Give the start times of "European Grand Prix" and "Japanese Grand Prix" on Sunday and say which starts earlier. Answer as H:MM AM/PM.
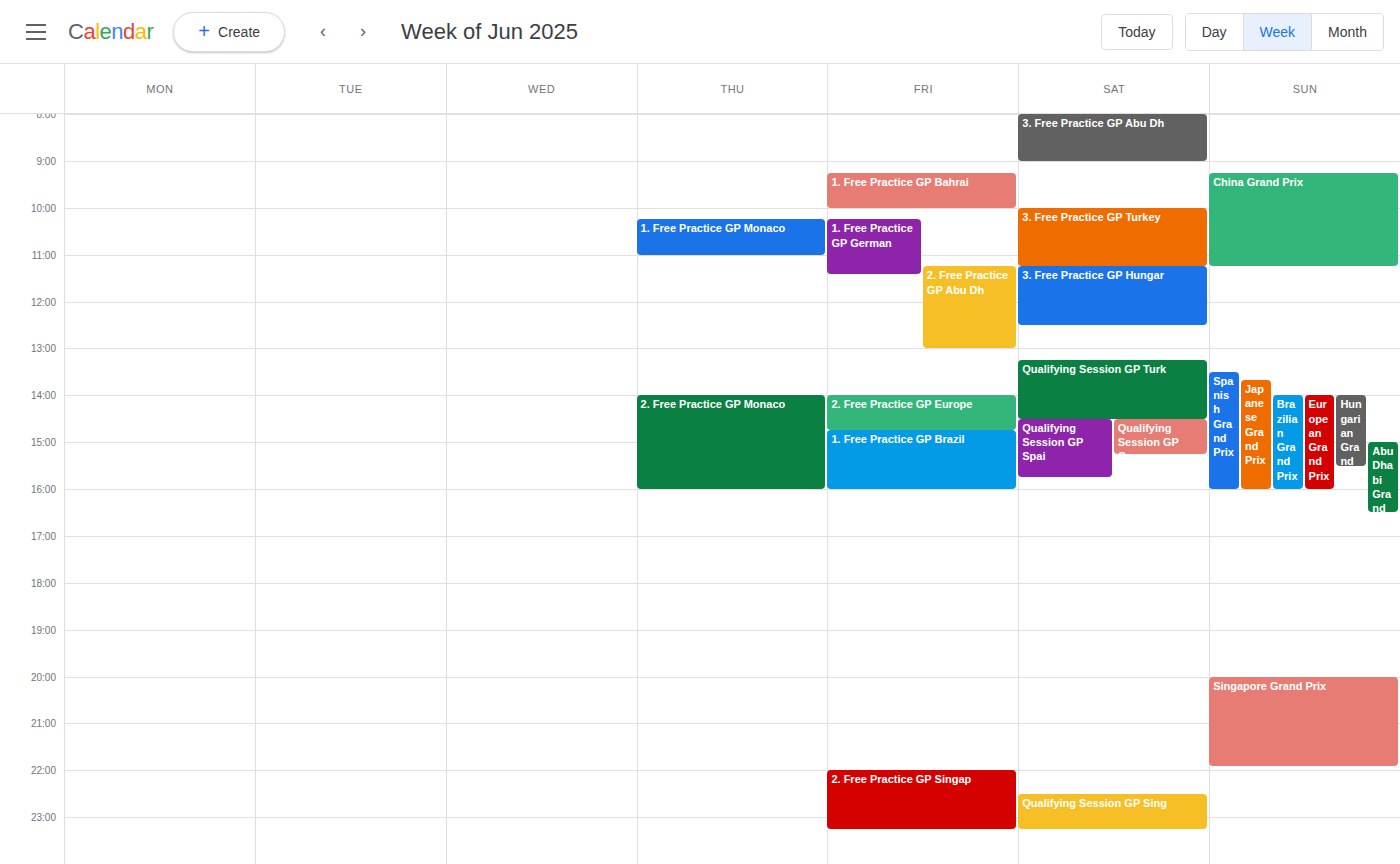
"Japanese Grand Prix" 1:40 PM; "European Grand Prix" 2:00 PM.